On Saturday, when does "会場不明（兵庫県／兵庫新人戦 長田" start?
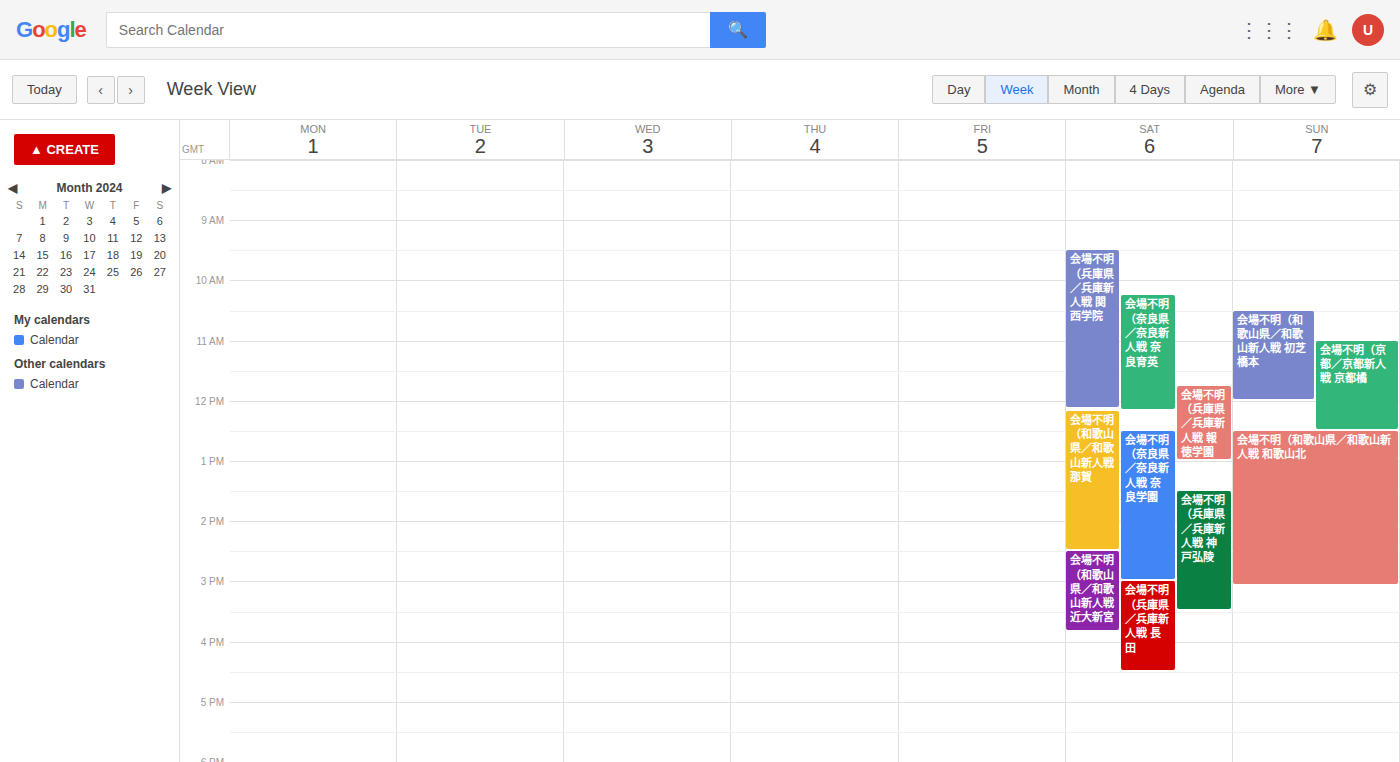
3:00 PM